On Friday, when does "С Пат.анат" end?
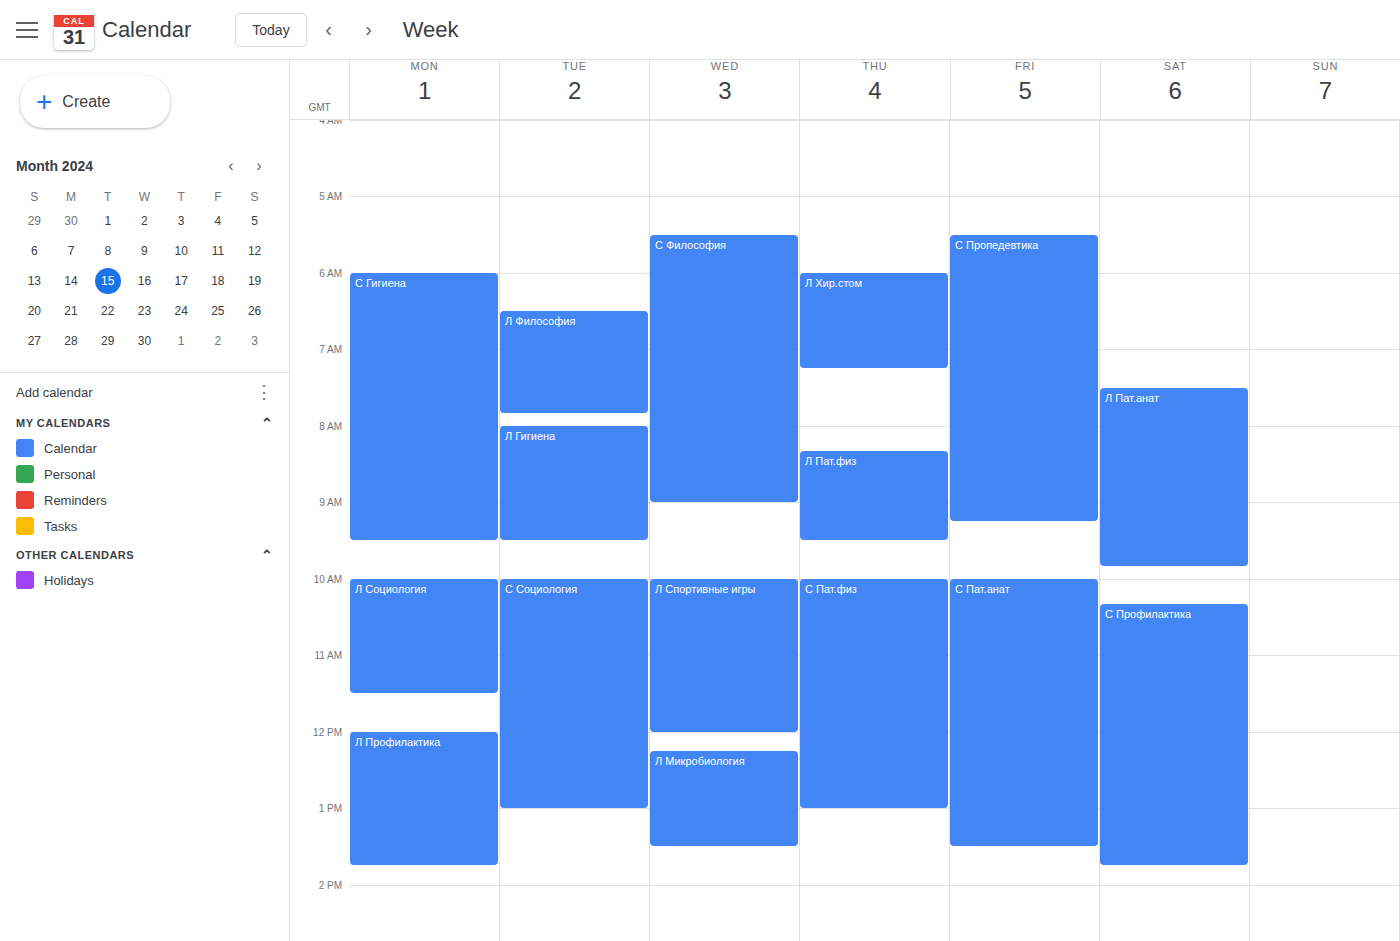
1:30 PM